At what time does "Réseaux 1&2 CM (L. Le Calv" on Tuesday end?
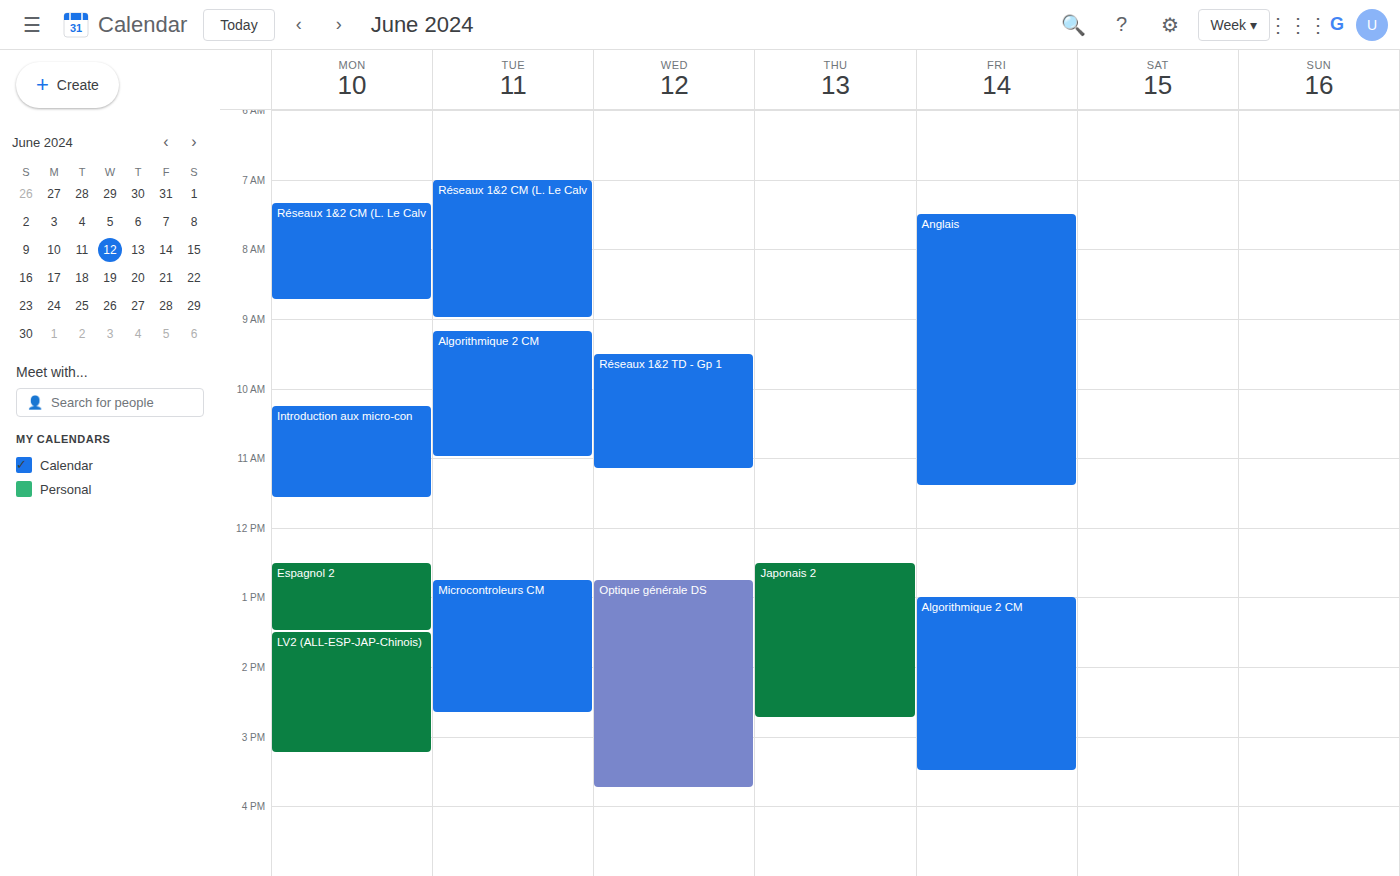
9:00 AM